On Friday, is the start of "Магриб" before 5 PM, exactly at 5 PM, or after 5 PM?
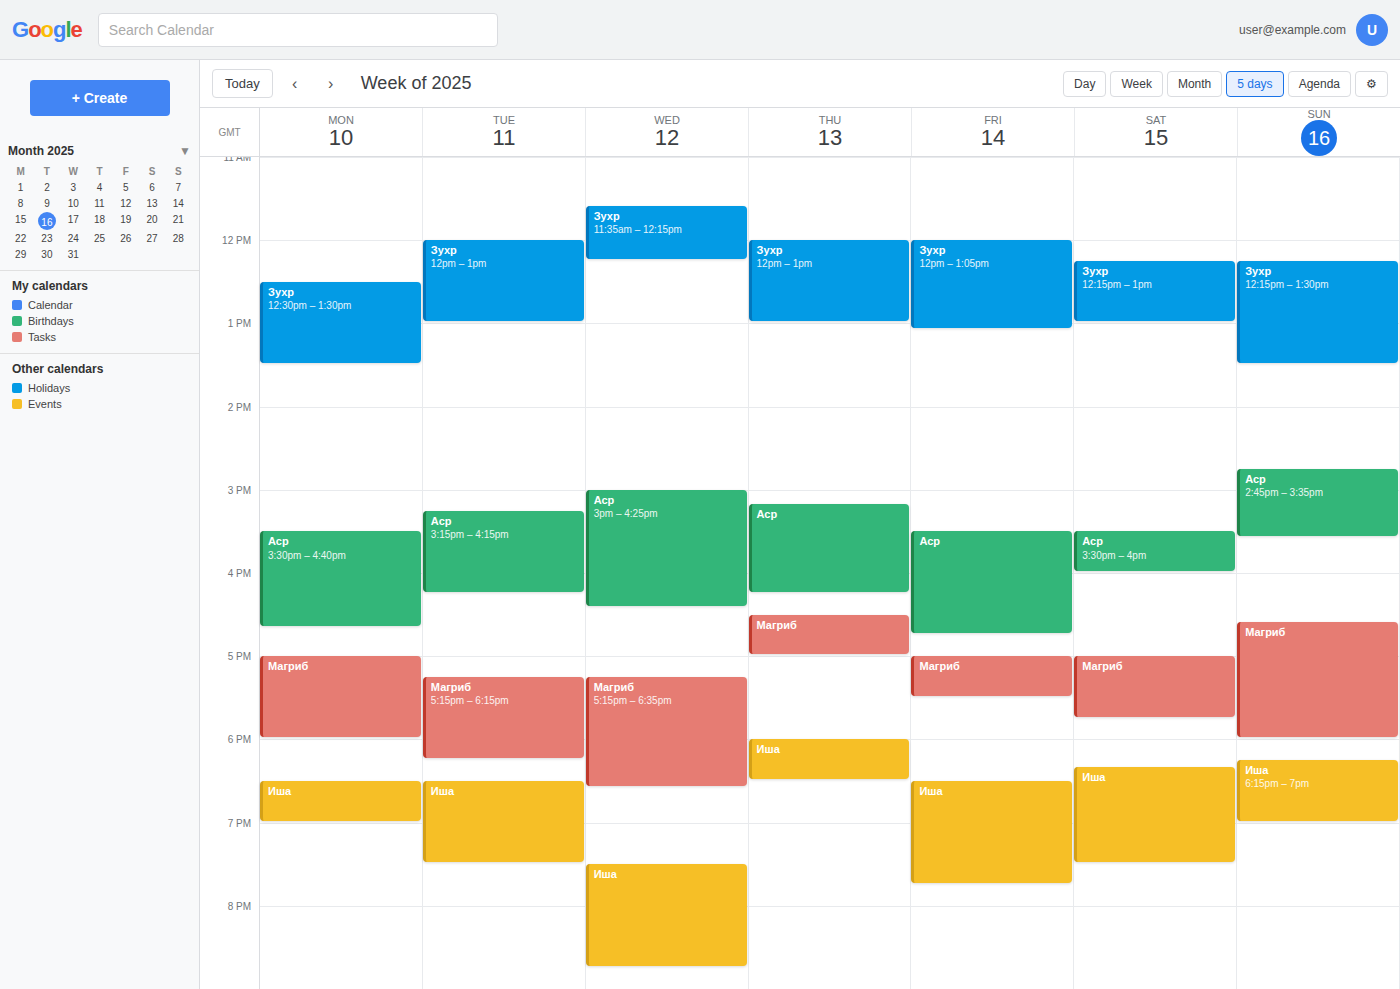
5:00 PM -- exactly at 5 PM, on the 5 PM line.